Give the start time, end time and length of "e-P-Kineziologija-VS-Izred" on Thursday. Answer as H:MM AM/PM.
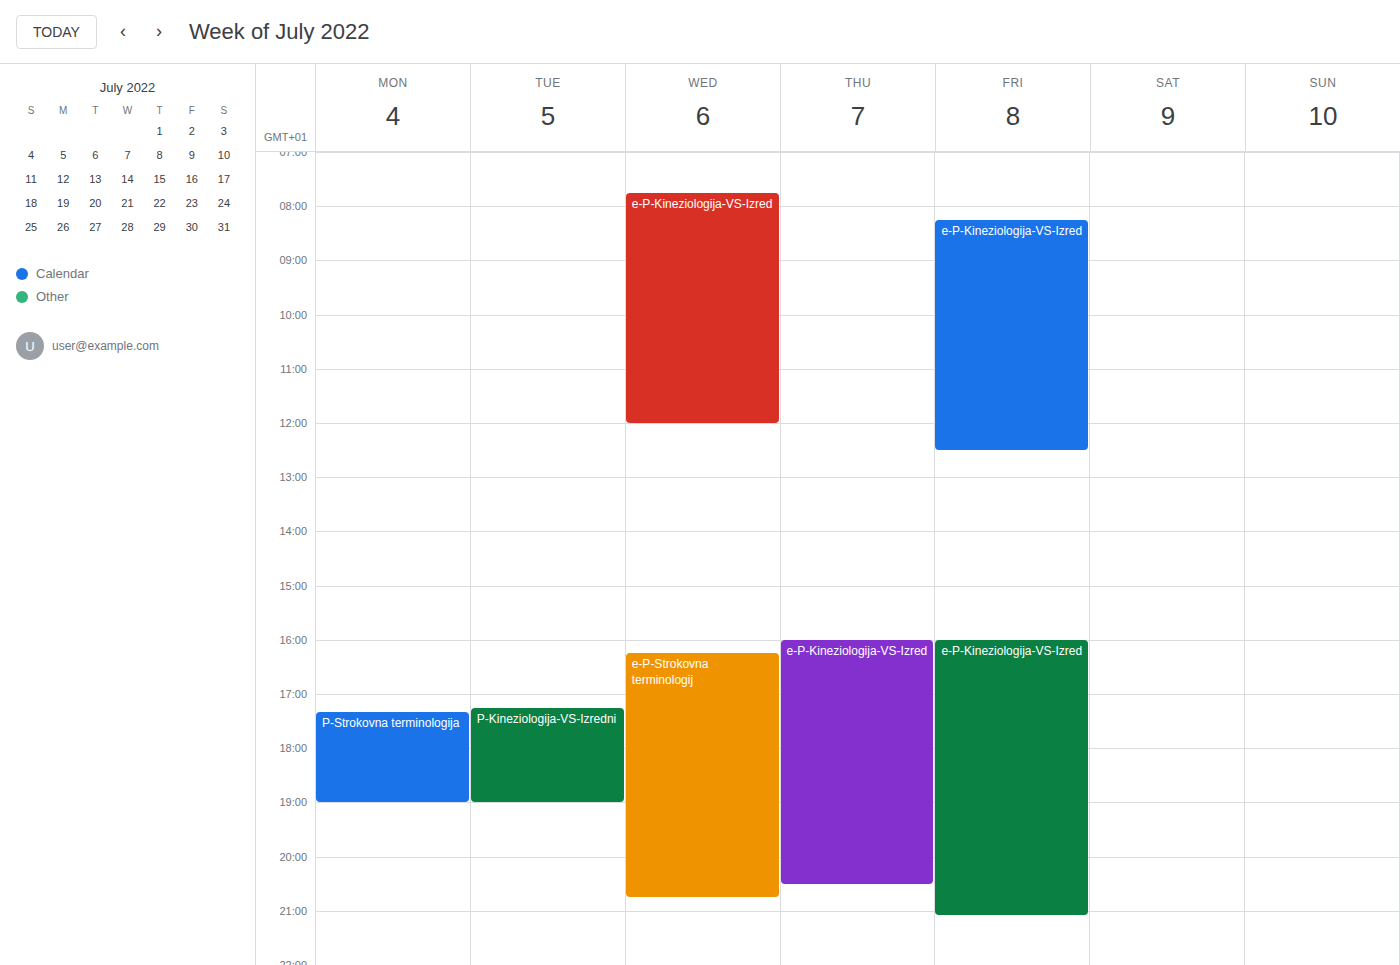
4:00 PM to 8:30 PM, 4 hours 30 minutes